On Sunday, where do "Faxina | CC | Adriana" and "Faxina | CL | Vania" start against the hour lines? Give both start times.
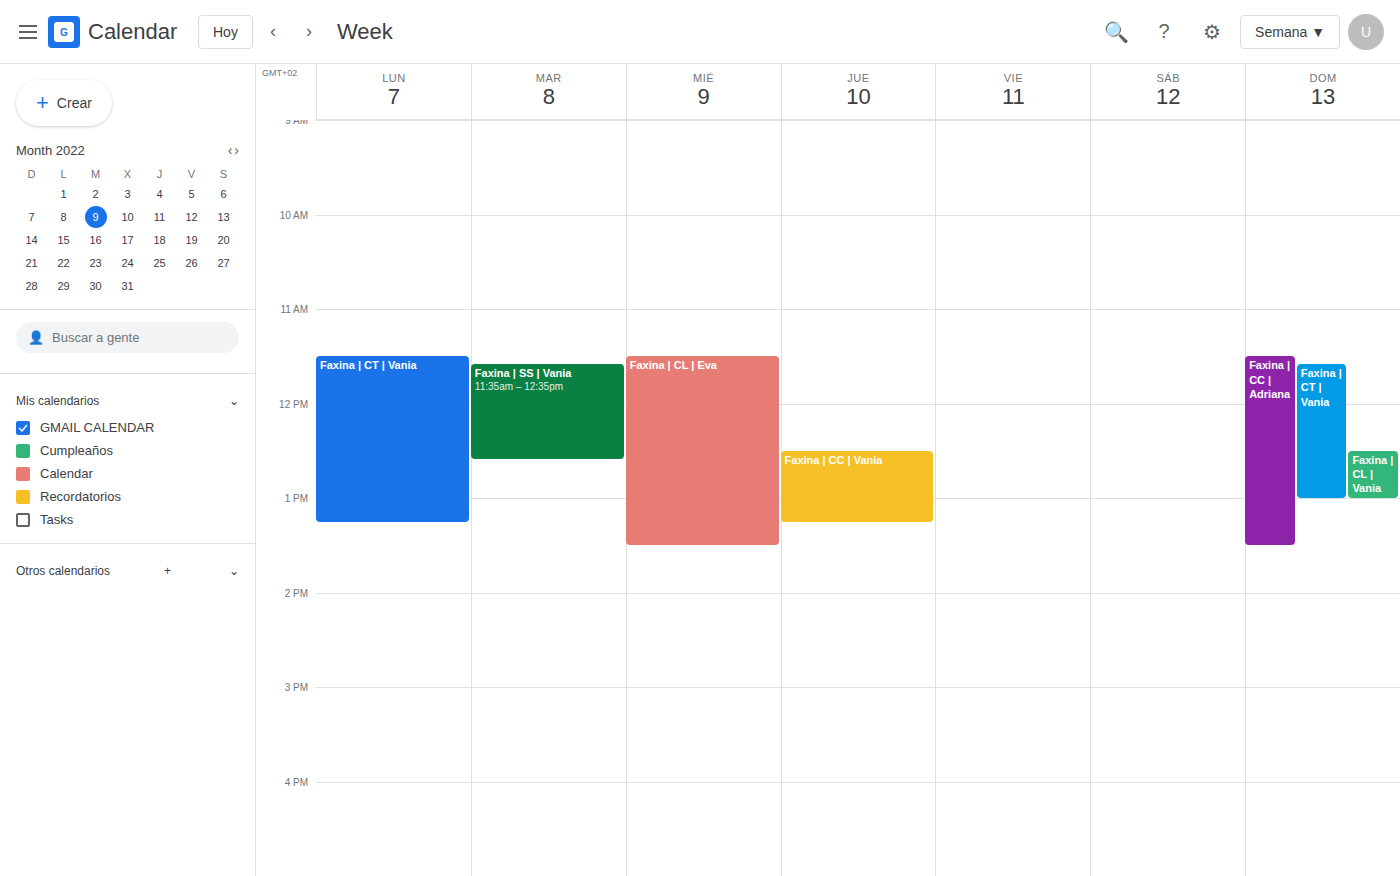
"Faxina | CC | Adriana": 11:30 AM, halfway between the 11 AM and 12 PM lines. "Faxina | CL | Vania": 12:30 PM, halfway between the 12 PM and 1 PM lines.